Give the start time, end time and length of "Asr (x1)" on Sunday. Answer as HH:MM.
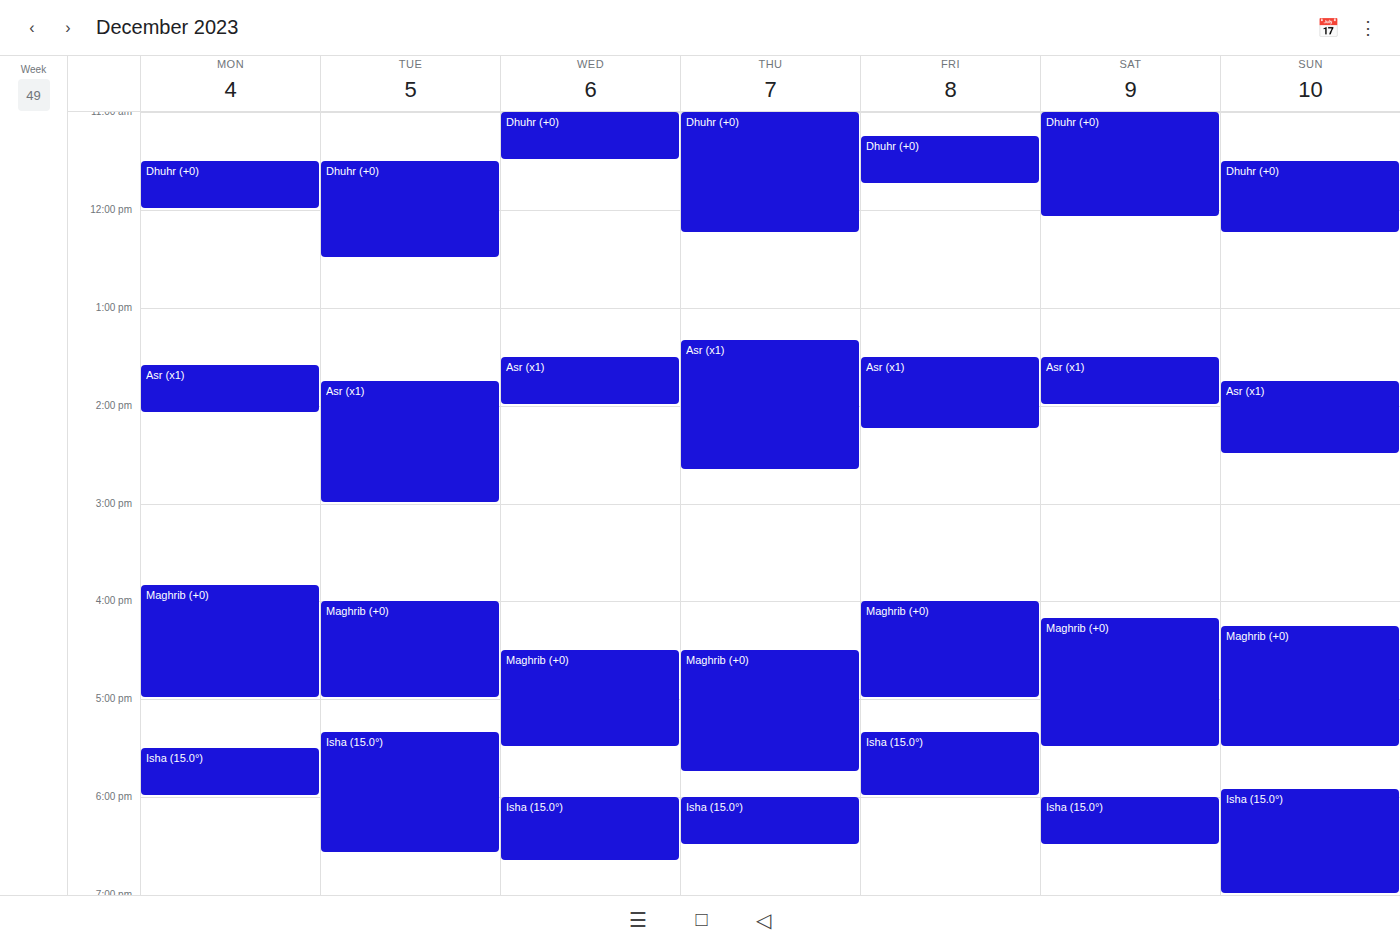
13:45 to 14:30, 45 minutes